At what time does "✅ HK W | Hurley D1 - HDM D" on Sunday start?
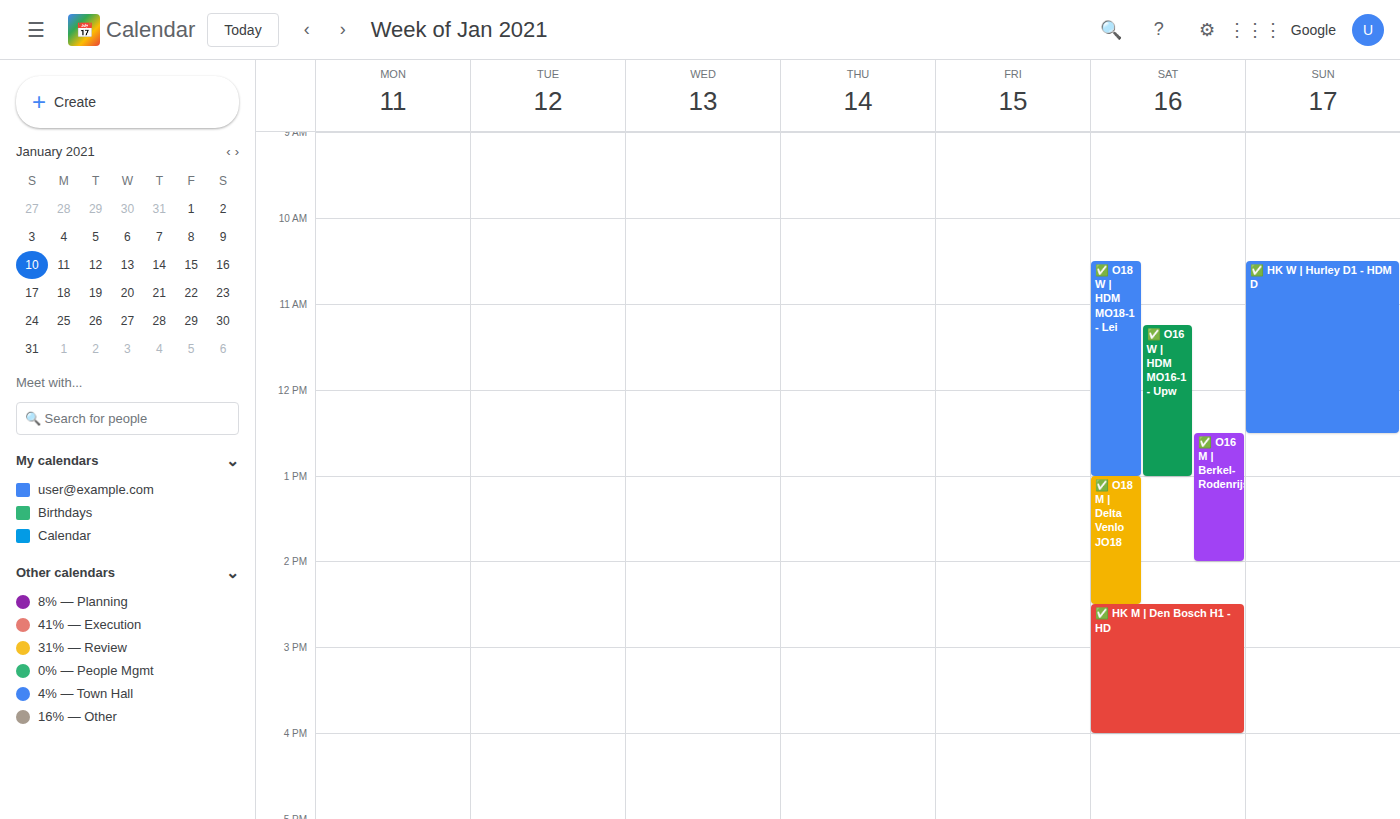
10:30 AM